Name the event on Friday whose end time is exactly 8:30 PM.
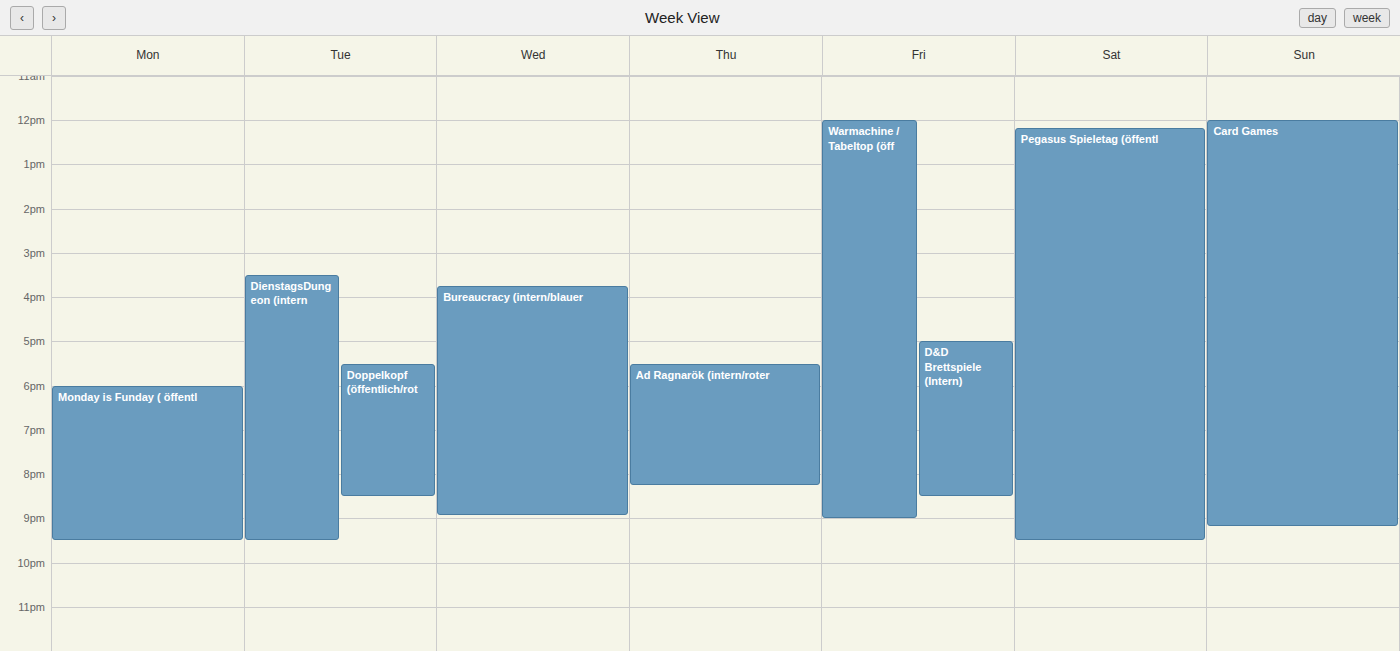
"D&D Brettspiele (Intern)"